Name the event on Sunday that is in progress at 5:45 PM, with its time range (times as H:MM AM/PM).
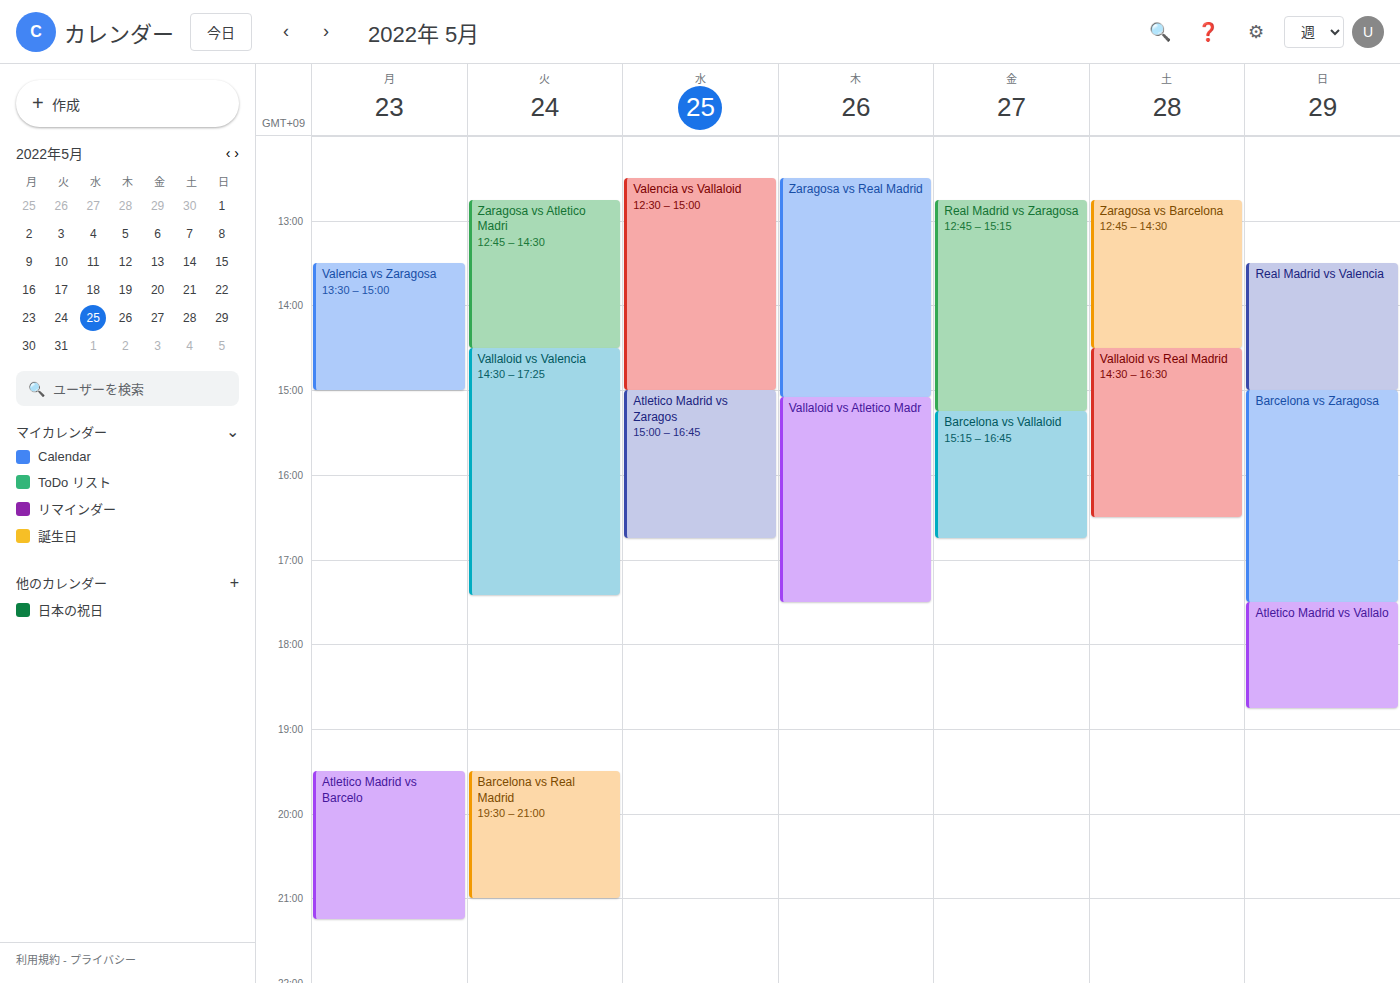
"Atletico Madrid vs Vallalo", 5:30 PM to 6:45 PM